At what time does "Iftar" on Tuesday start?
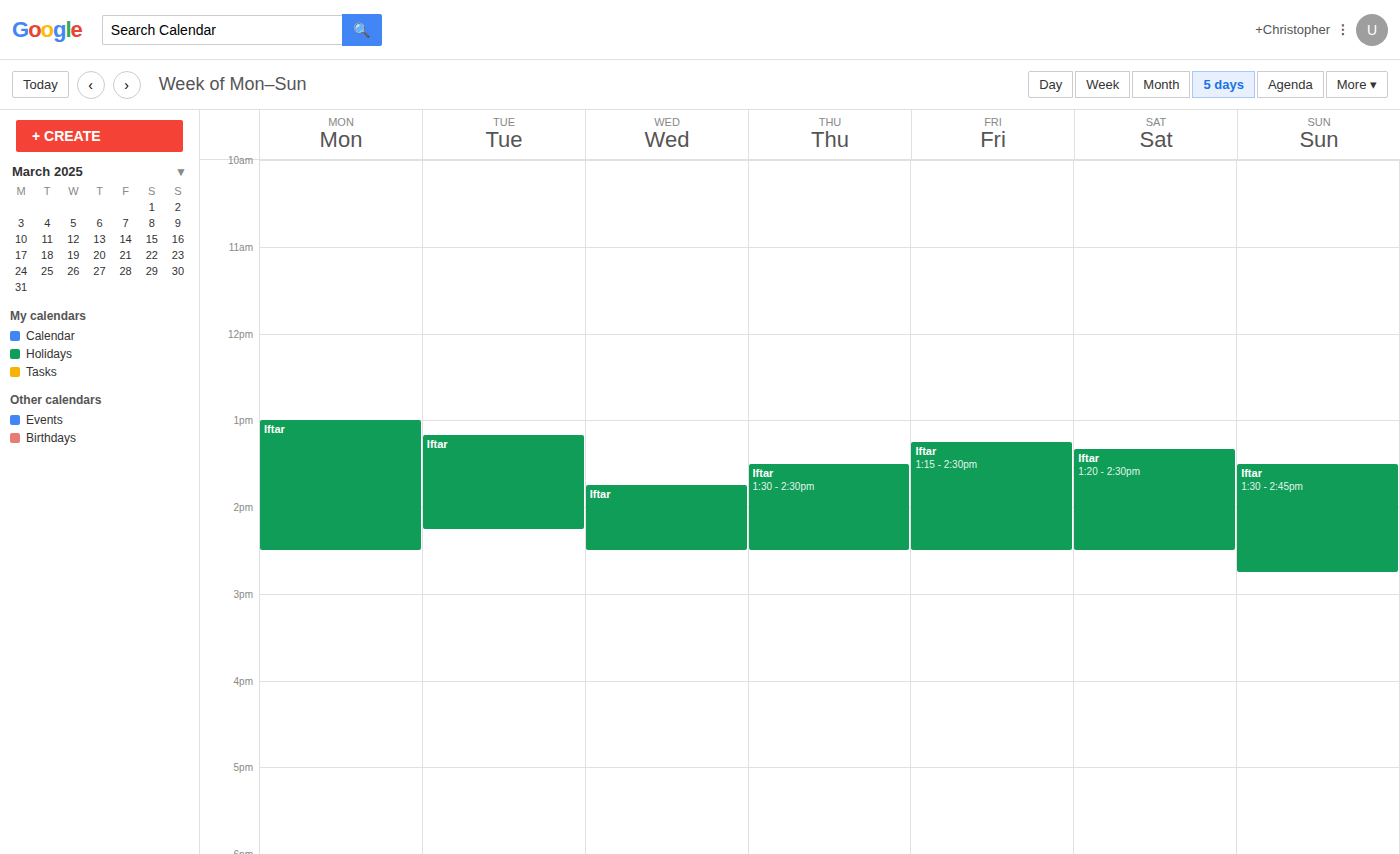
1:10 PM